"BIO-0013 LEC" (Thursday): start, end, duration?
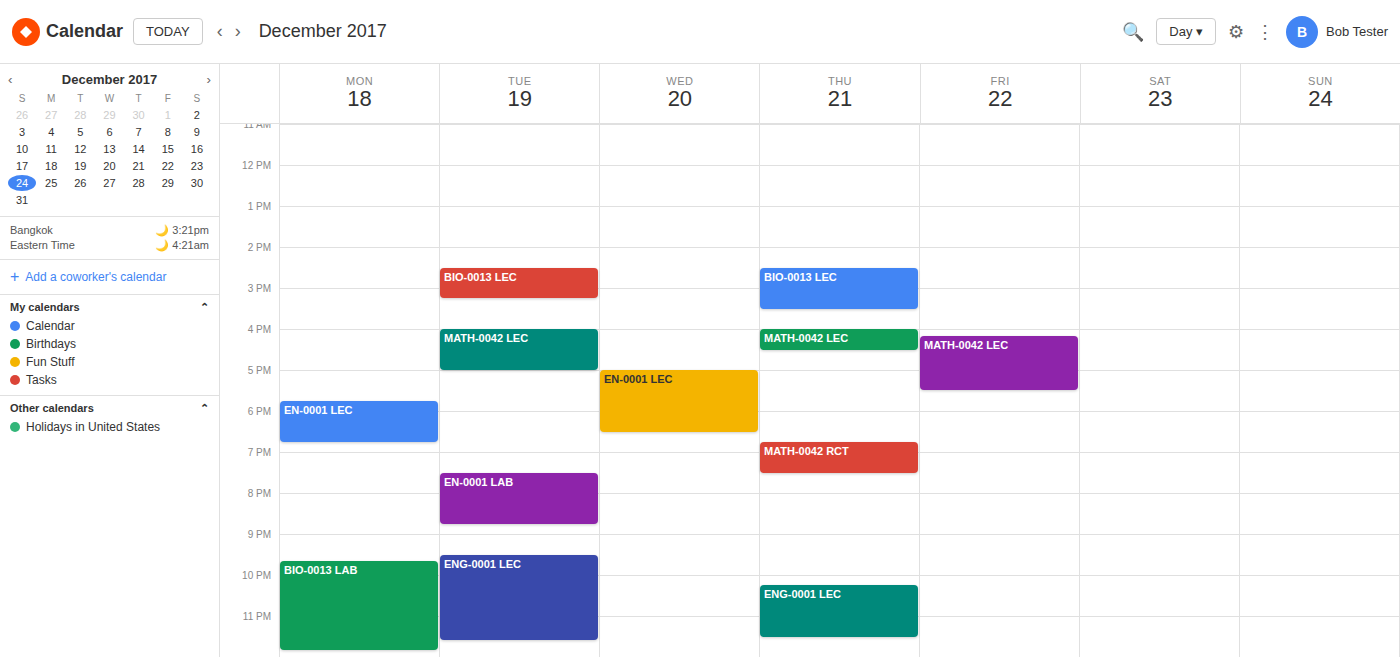
14:30 to 15:30, 1 hour